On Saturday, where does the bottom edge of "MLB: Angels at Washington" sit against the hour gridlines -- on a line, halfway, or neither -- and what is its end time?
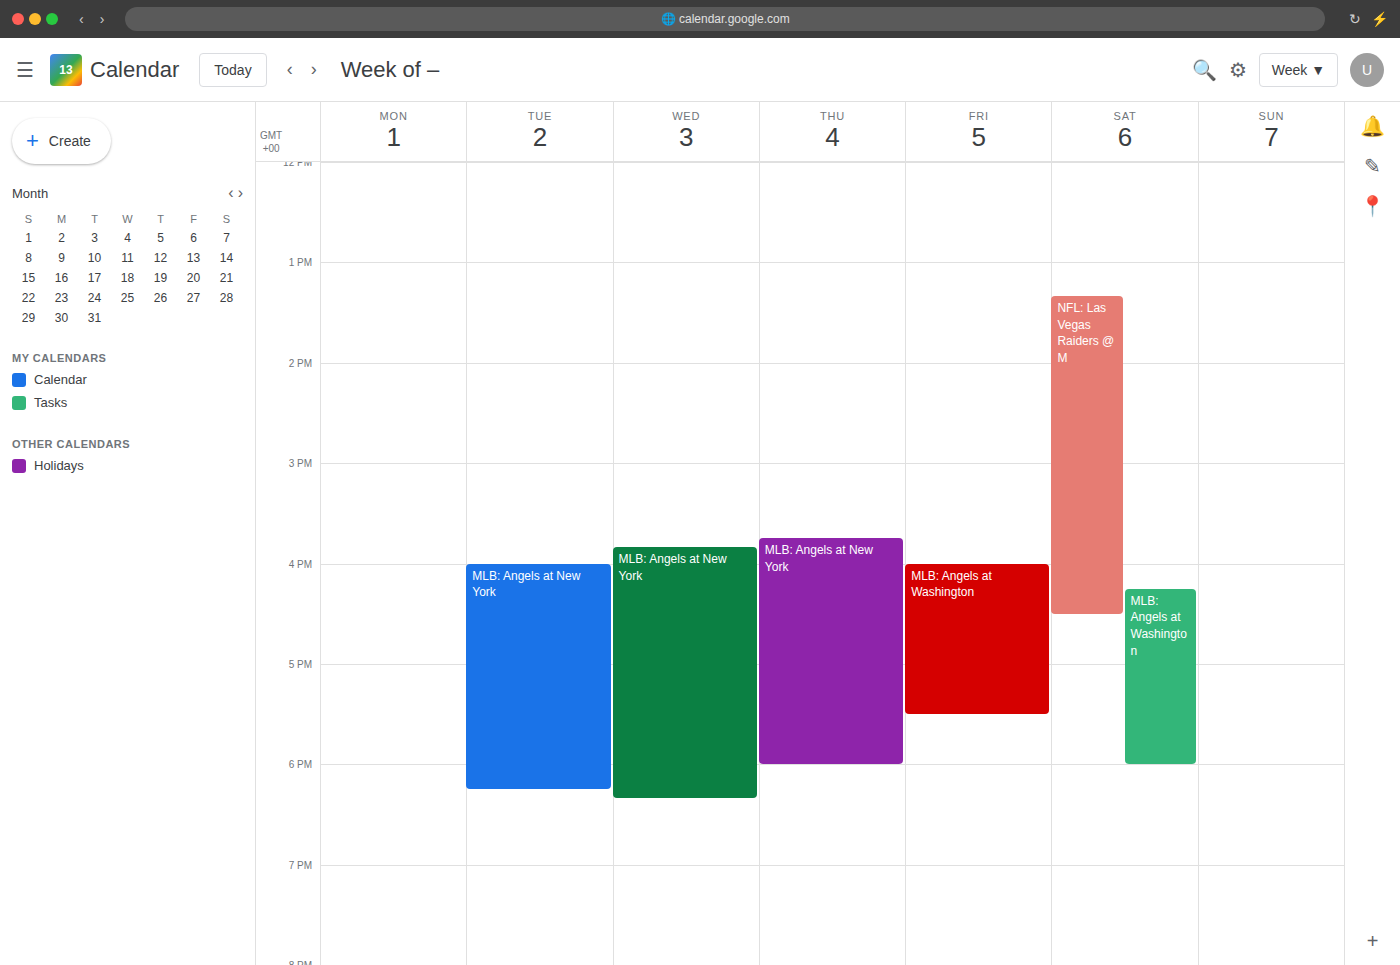
6:00 PM -- exactly on the 6 PM line.